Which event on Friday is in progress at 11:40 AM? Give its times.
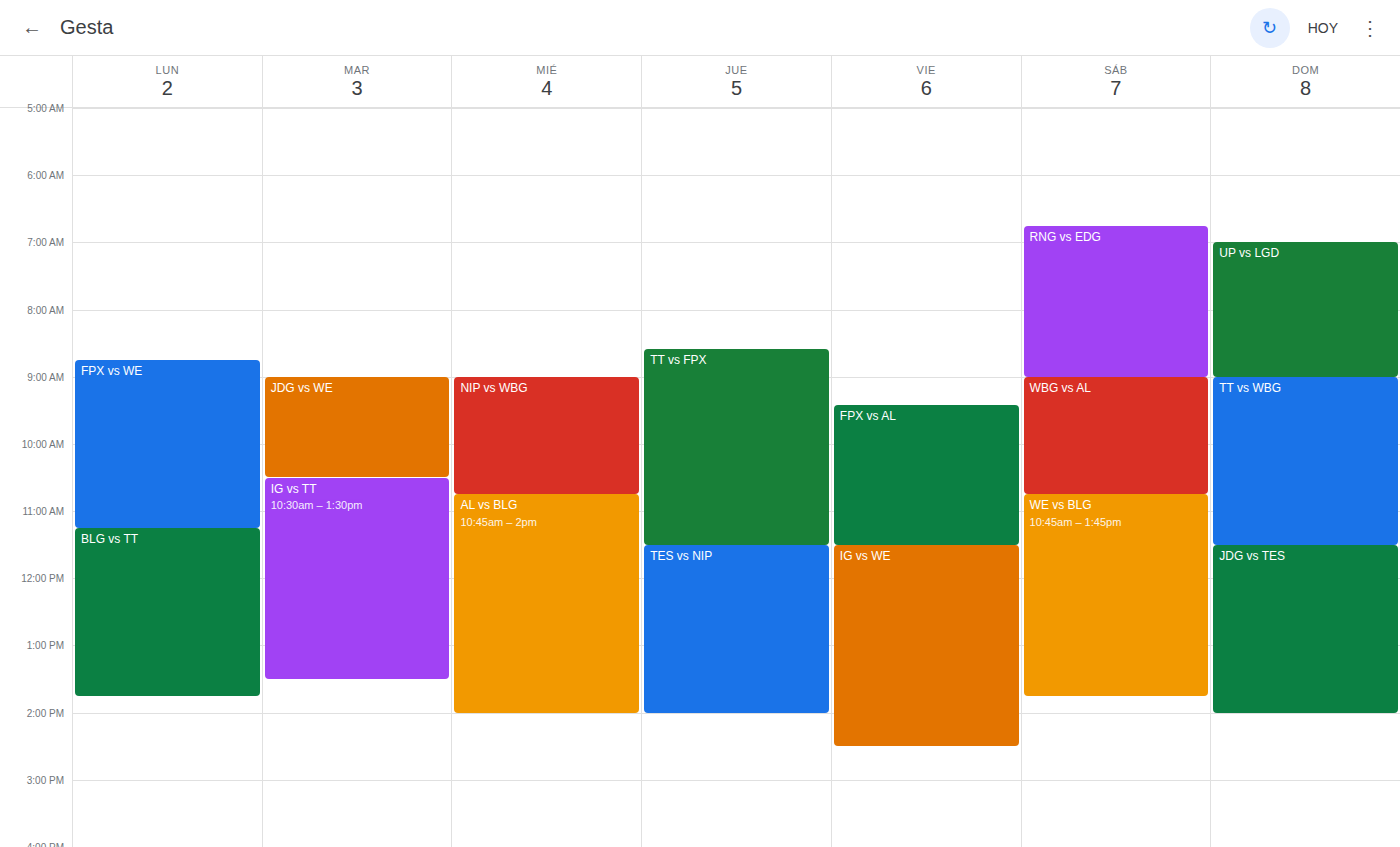
"IG vs WE", 11:30 AM to 2:30 PM